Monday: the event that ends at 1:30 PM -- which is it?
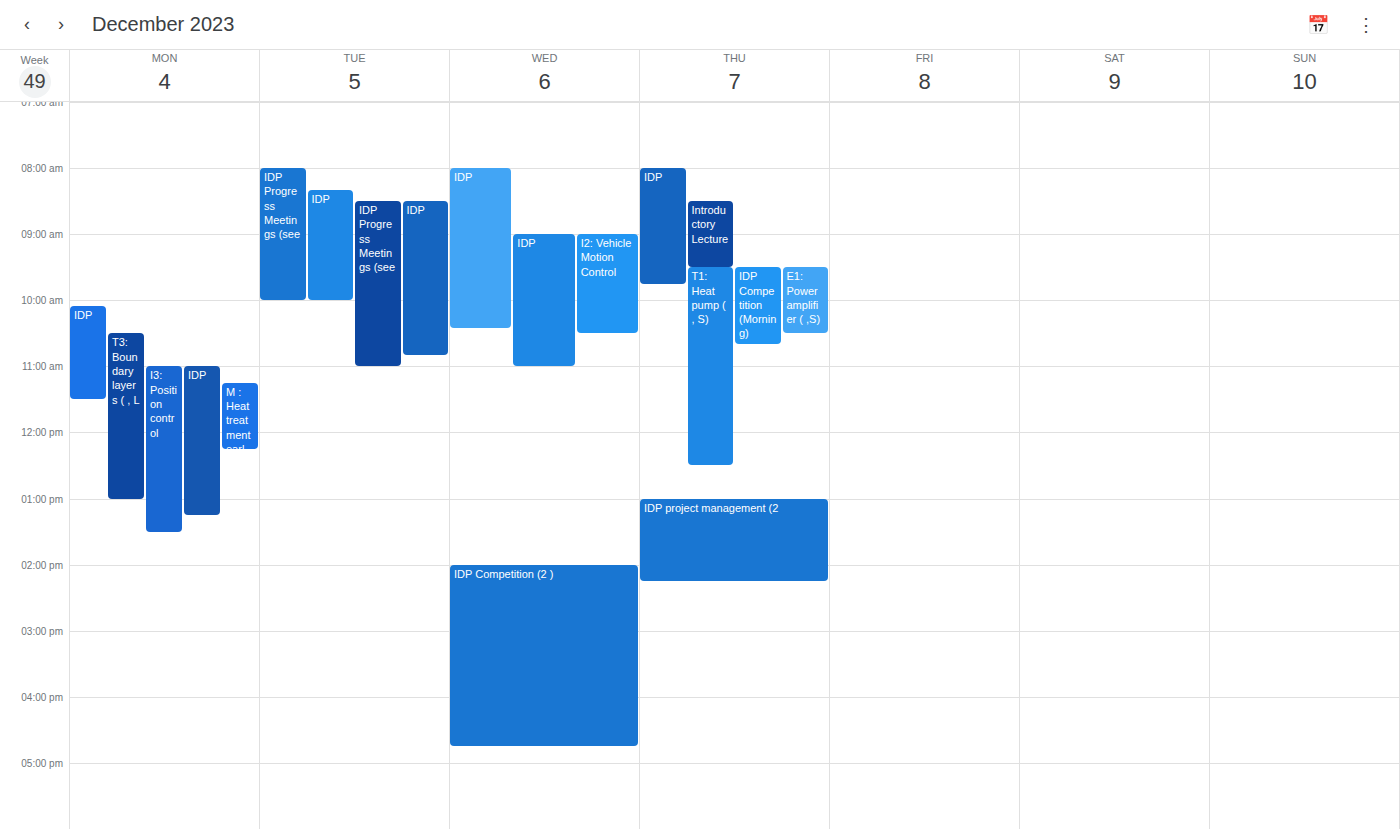
"I3: Position control"